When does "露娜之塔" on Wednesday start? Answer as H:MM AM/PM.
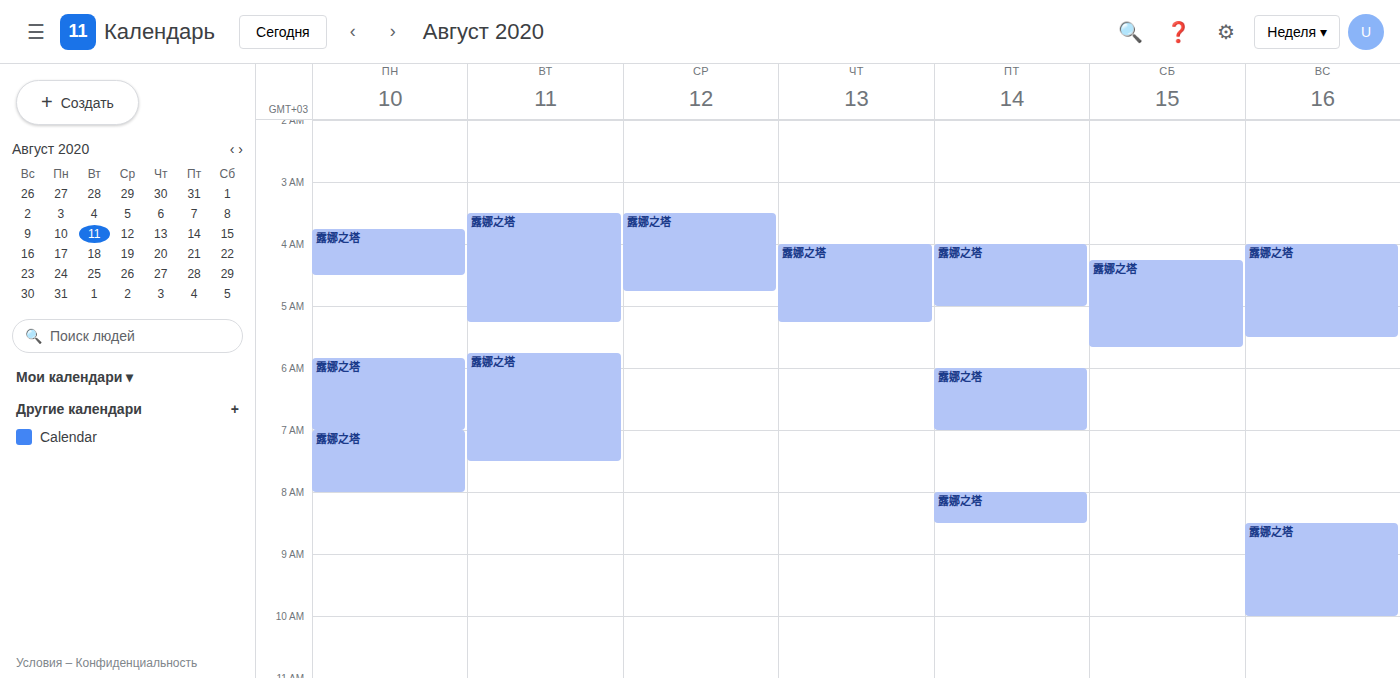
3:30 AM